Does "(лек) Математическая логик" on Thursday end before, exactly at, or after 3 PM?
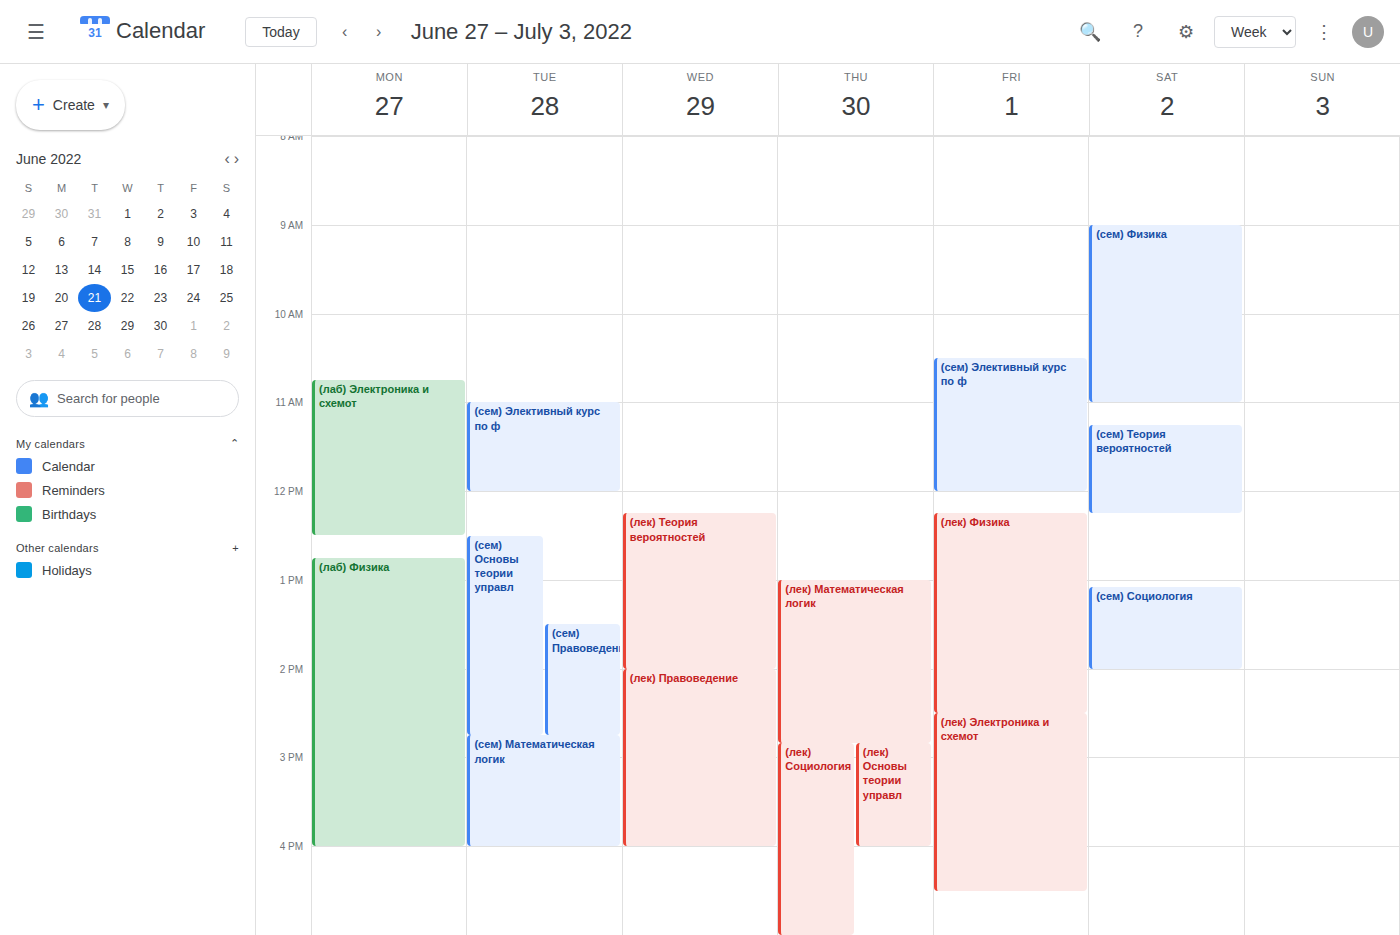
2:50 PM -- before 3 PM, 10 minutes above the 3 PM line.